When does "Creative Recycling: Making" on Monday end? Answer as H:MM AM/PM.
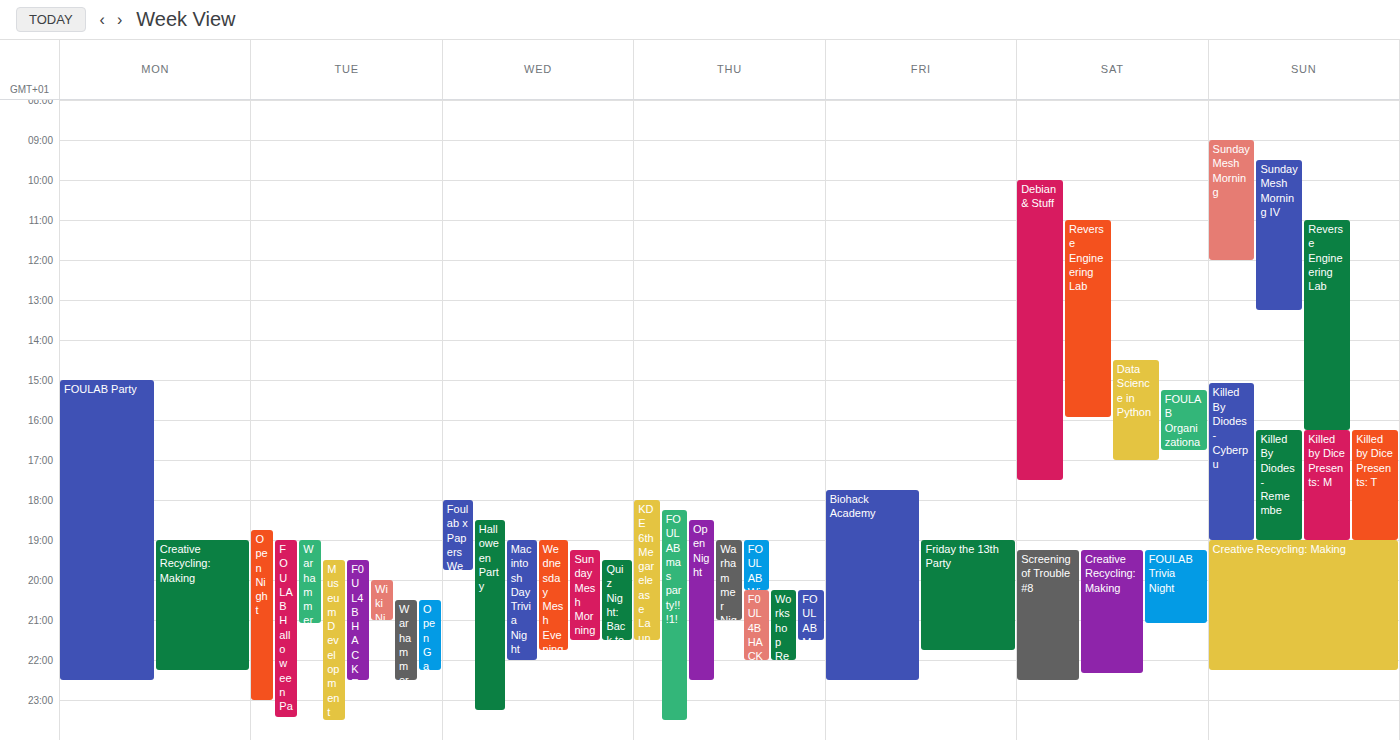
10:15 PM